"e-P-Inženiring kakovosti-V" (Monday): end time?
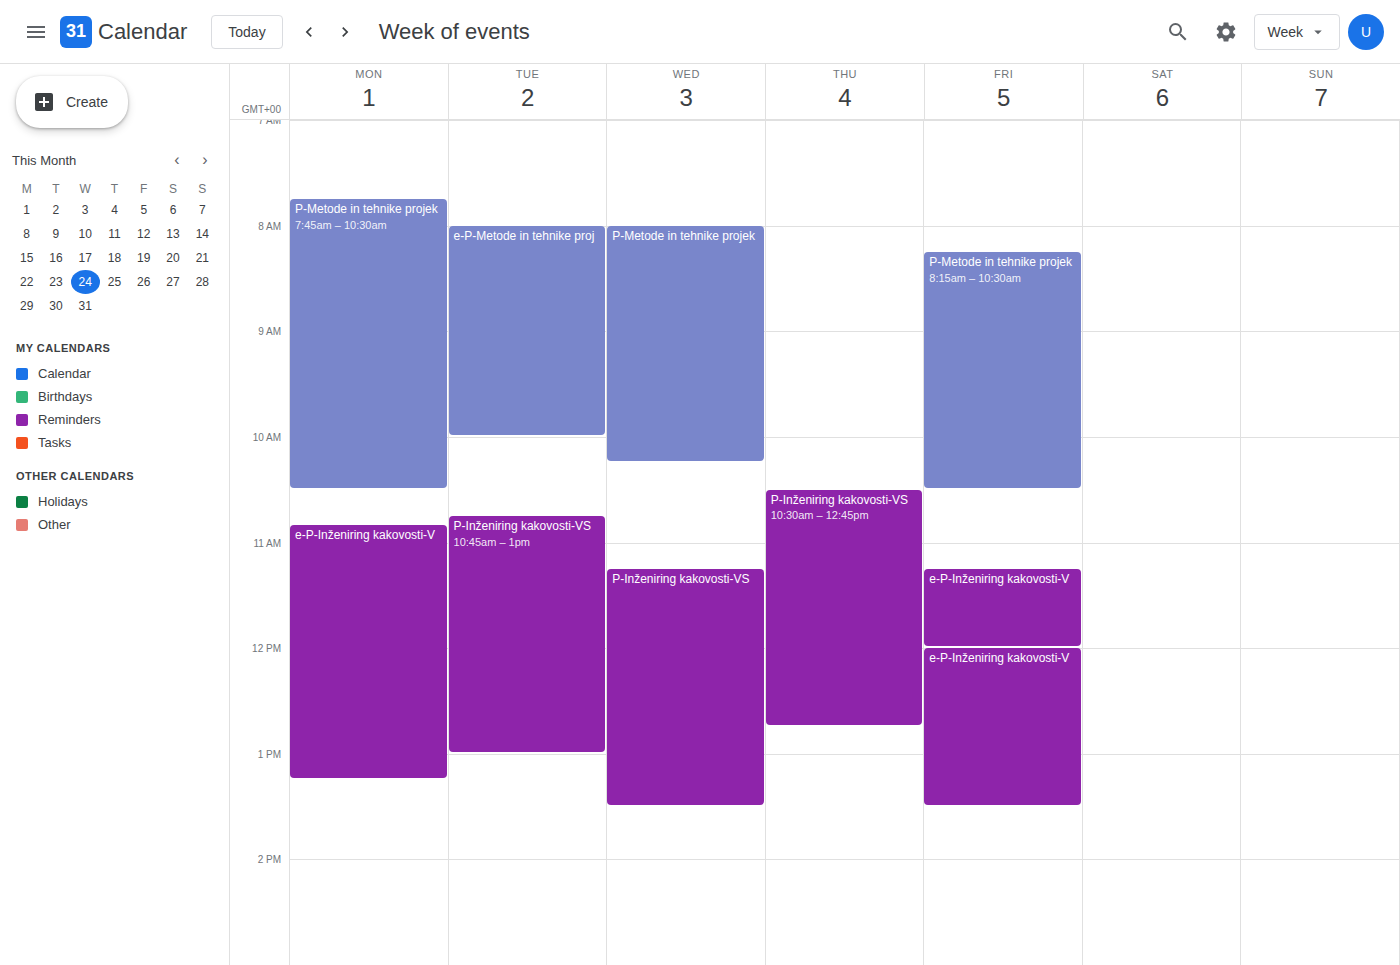
1:15 PM